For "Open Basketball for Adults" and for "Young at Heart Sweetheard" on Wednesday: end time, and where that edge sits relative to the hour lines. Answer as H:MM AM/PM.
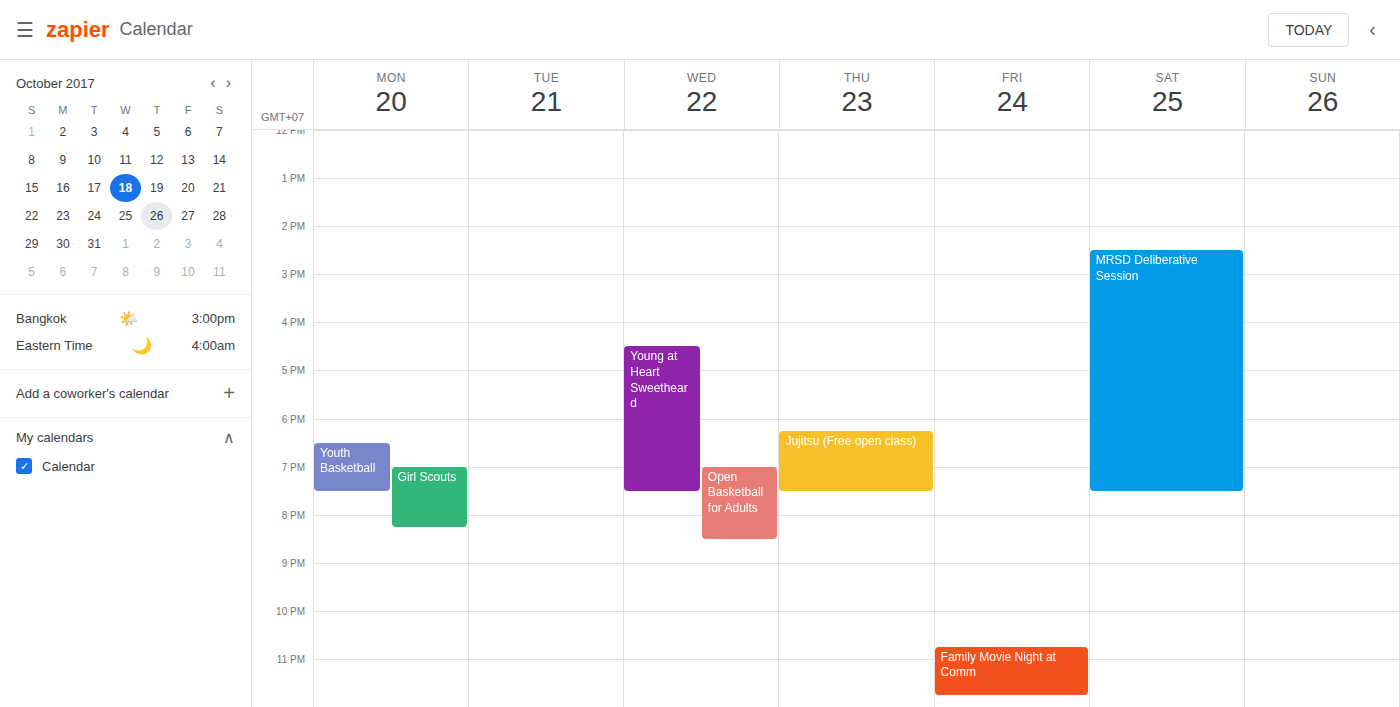
"Open Basketball for Adults": 8:30 PM, halfway between the 8 PM and 9 PM lines. "Young at Heart Sweetheard": 7:30 PM, halfway between the 7 PM and 8 PM lines.